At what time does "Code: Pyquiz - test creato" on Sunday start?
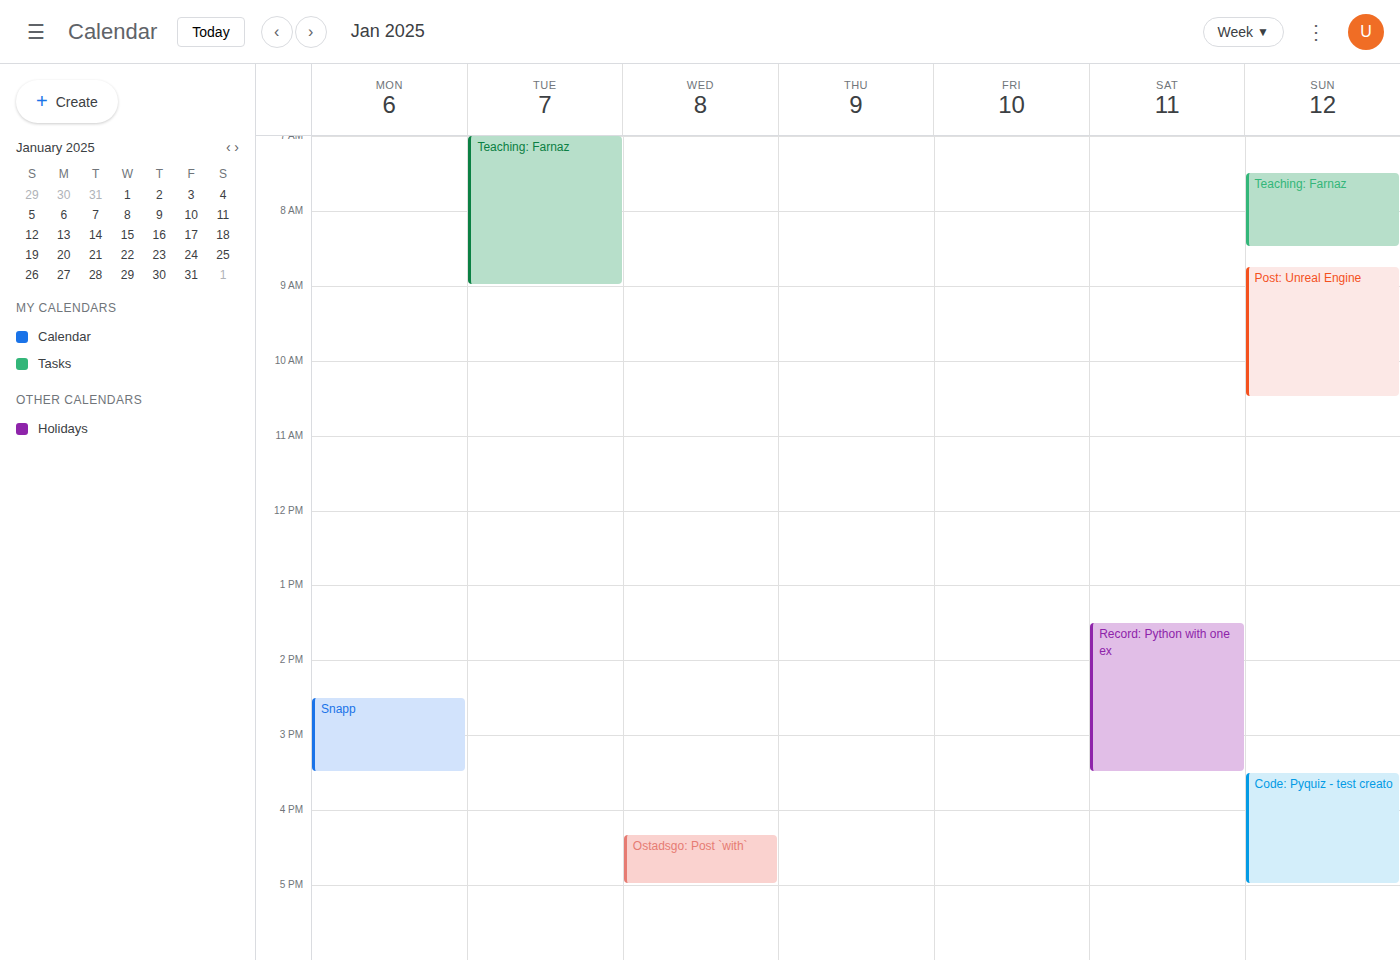
3:30 PM